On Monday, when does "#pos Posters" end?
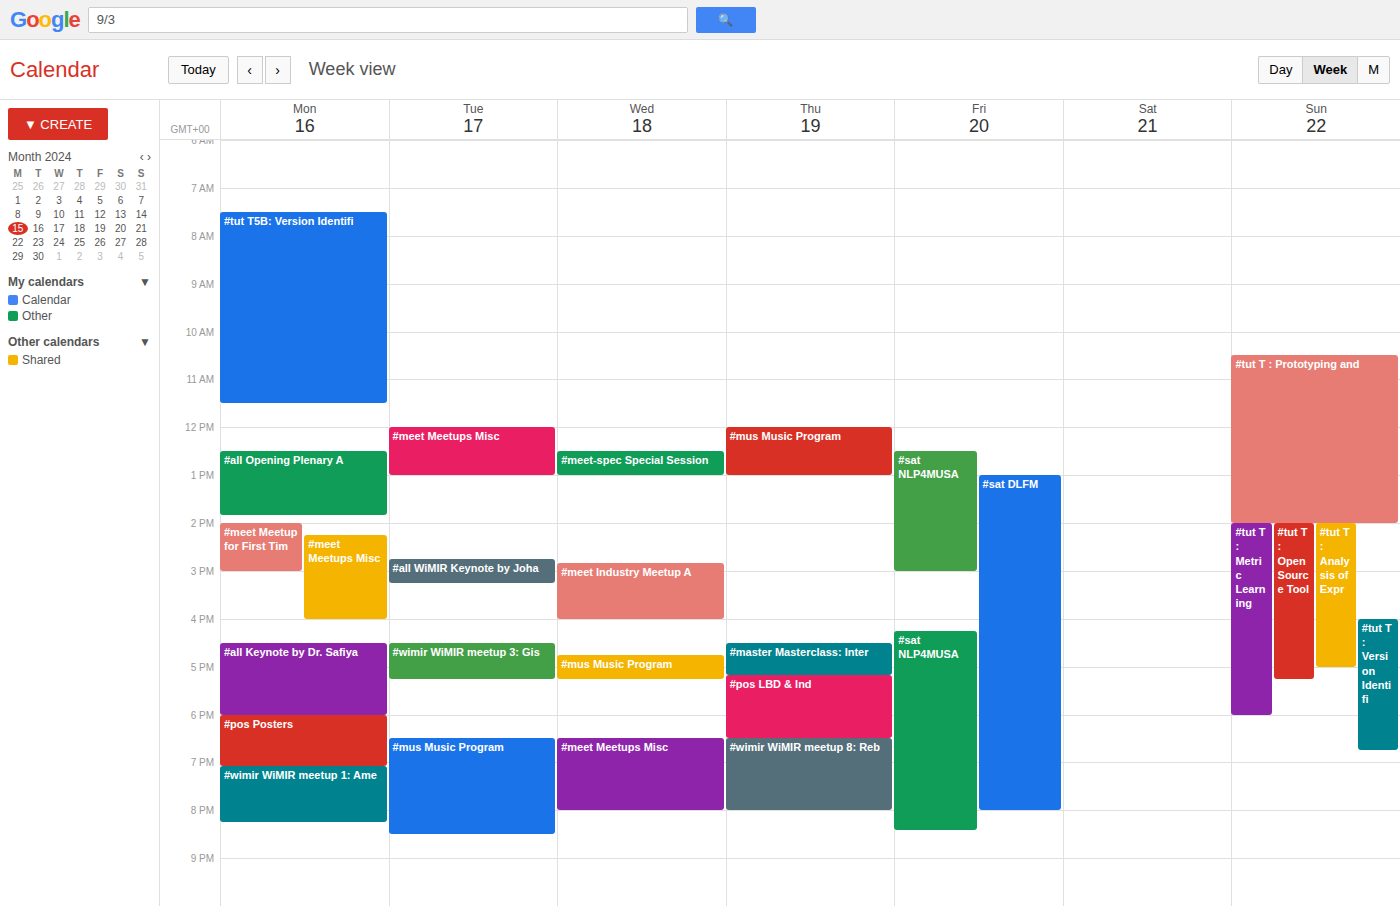
7:05 PM